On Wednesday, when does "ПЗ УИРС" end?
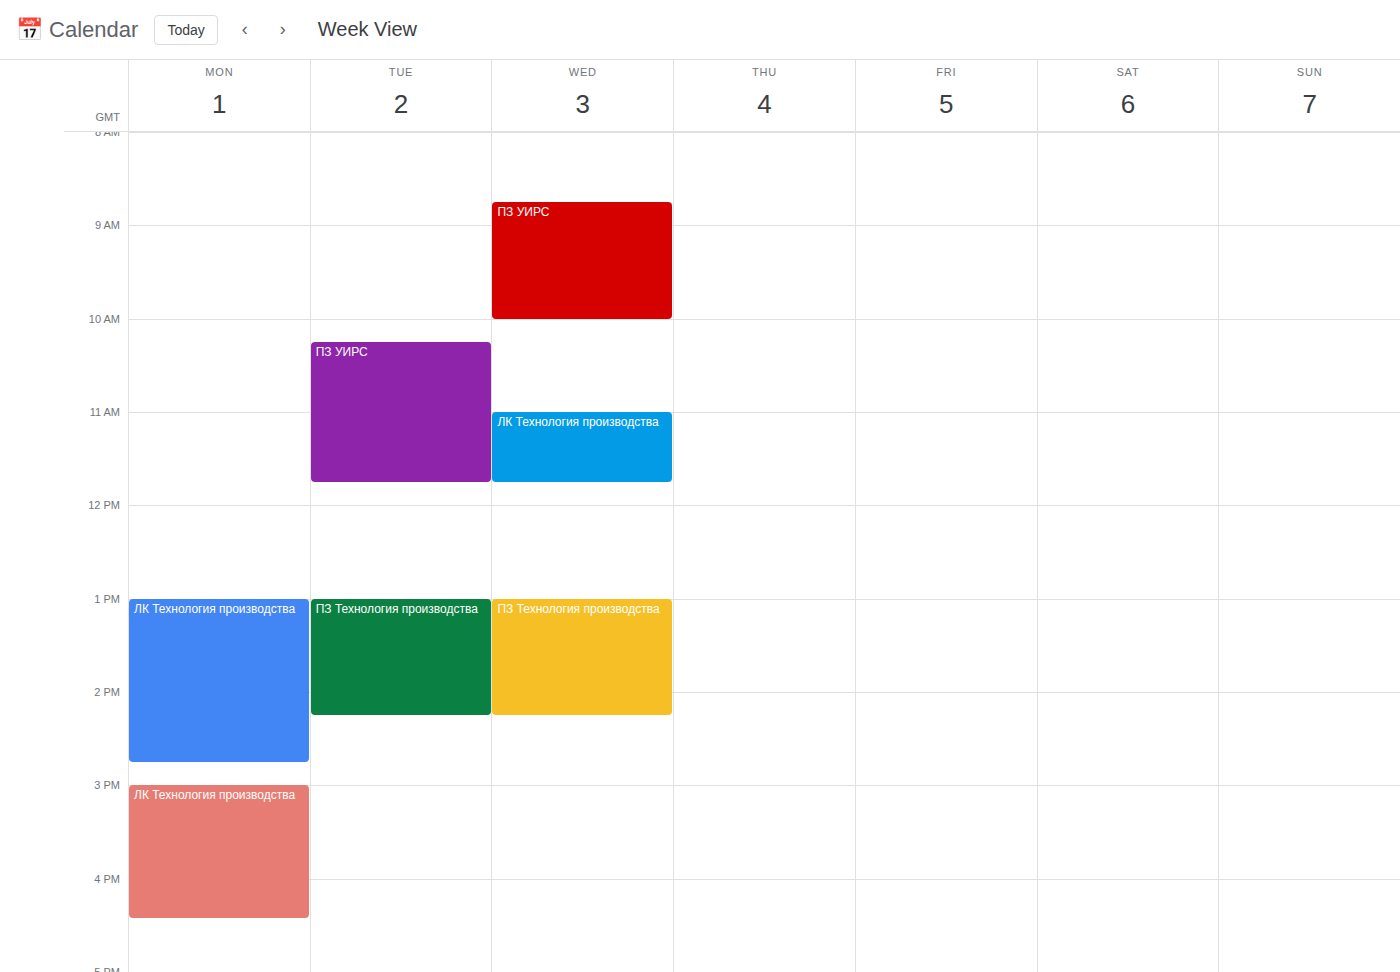
10:00 AM